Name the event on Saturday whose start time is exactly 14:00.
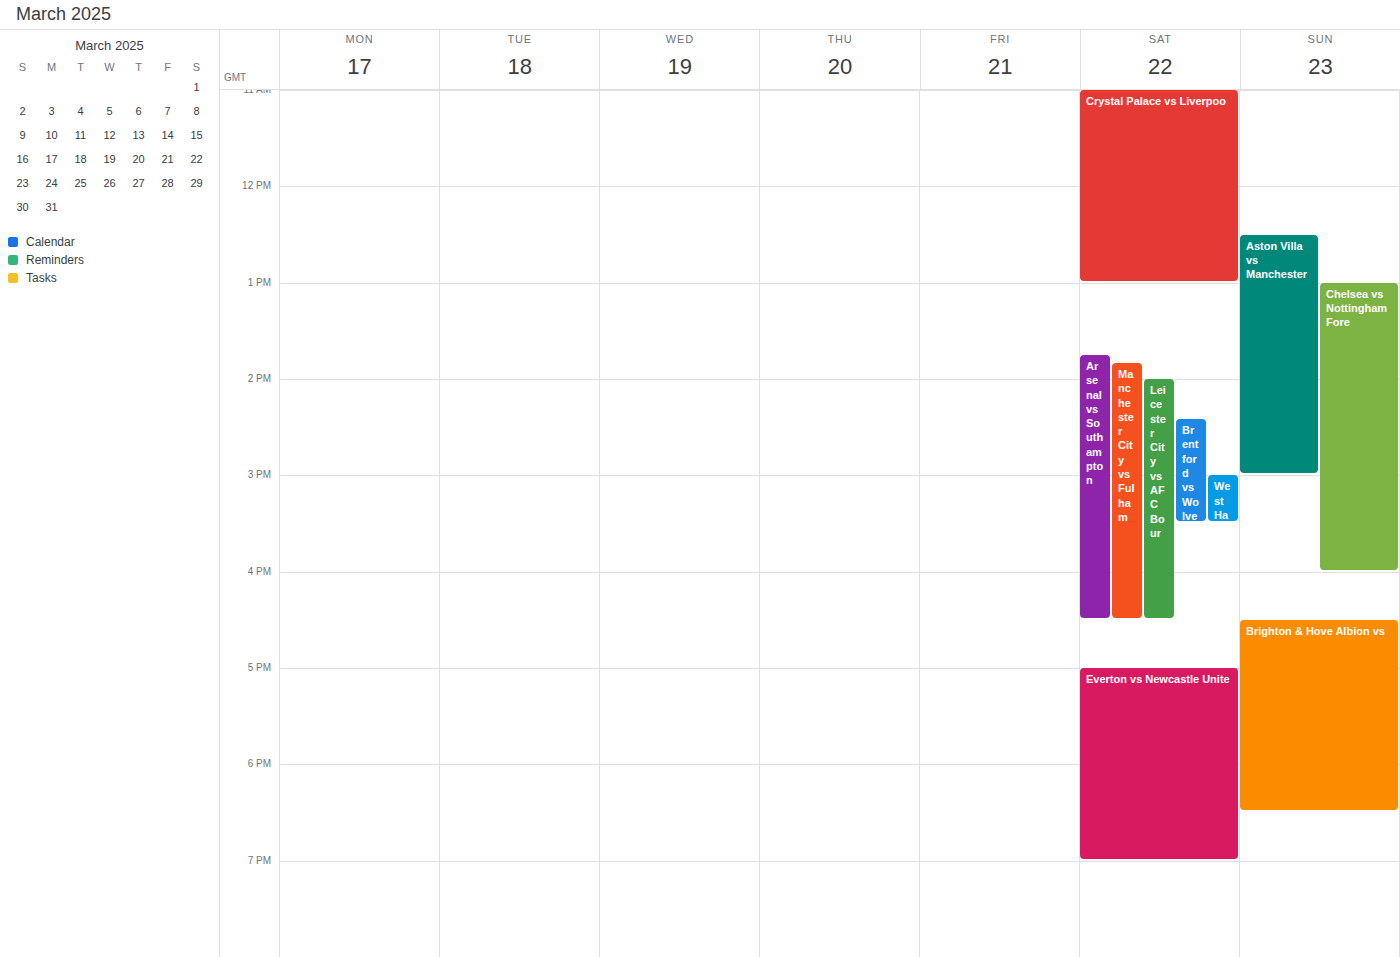
"Leicester City vs AFC Bour"